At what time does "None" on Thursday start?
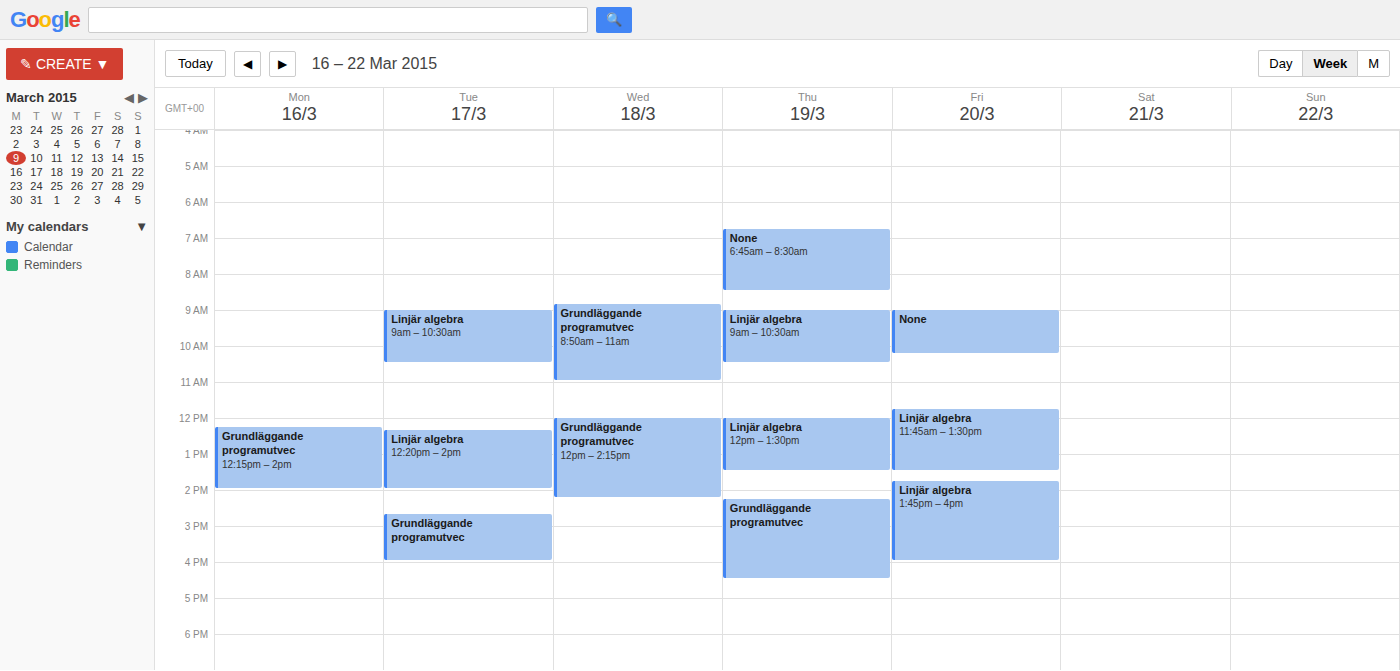
6:45 AM